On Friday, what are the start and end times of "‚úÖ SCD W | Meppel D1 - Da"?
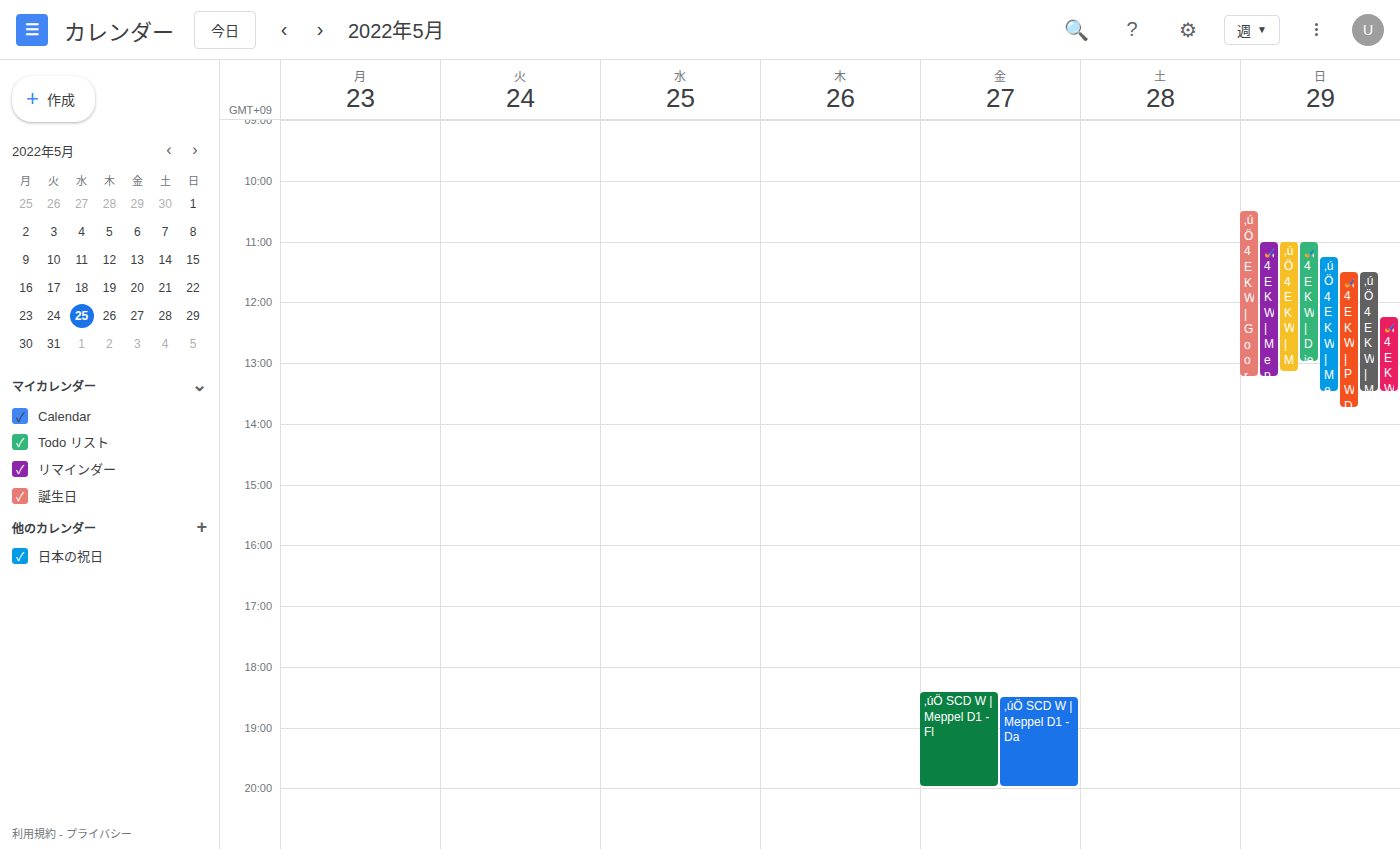
6:30 PM to 8:00 PM